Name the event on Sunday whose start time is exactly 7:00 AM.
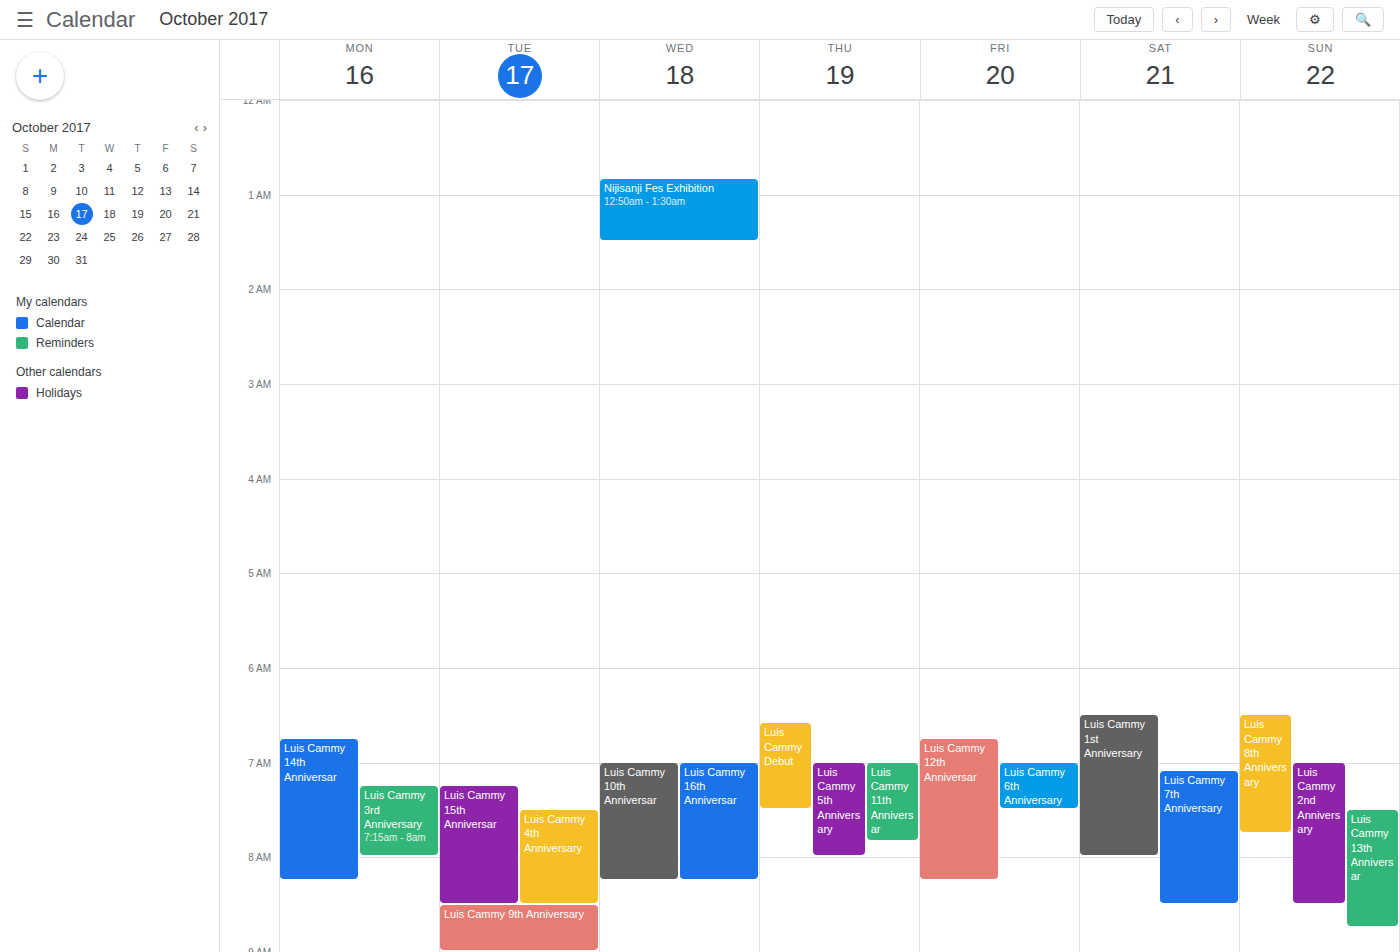
"Luis Cammy 2nd Anniversary"